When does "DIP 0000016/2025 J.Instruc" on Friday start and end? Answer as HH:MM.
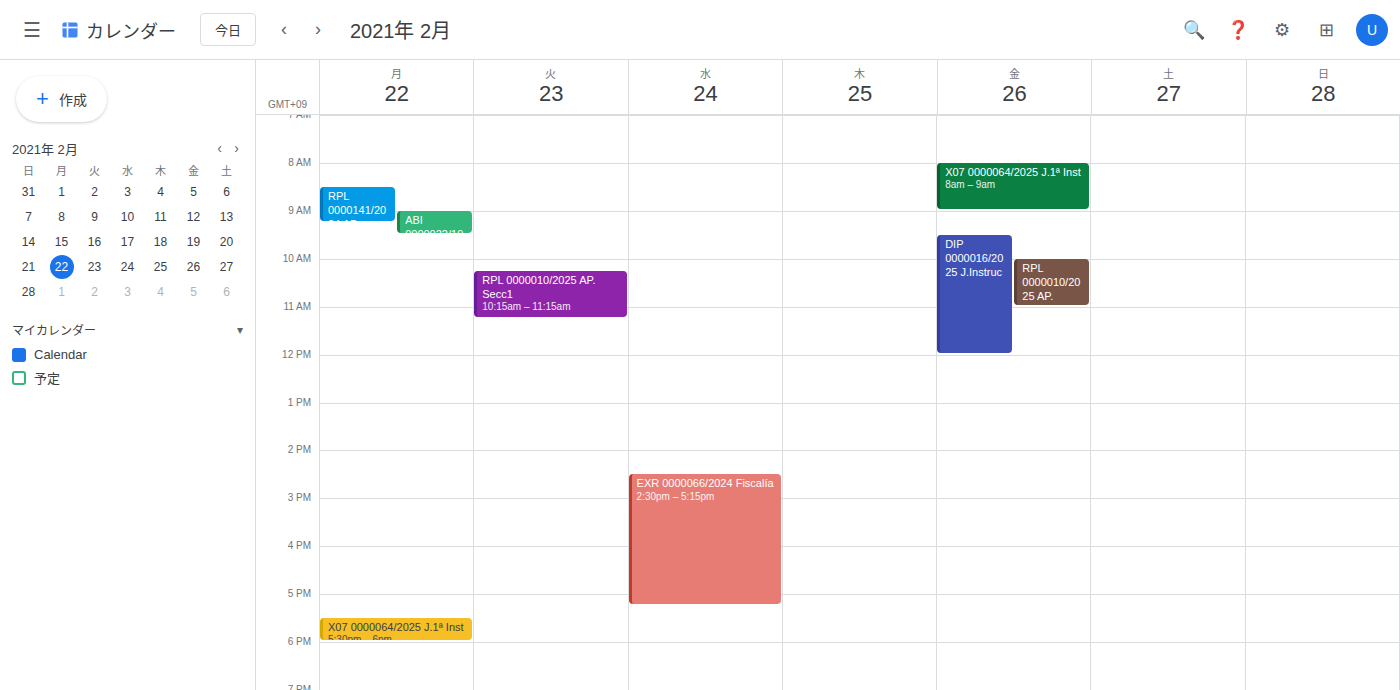
09:30 to 12:00